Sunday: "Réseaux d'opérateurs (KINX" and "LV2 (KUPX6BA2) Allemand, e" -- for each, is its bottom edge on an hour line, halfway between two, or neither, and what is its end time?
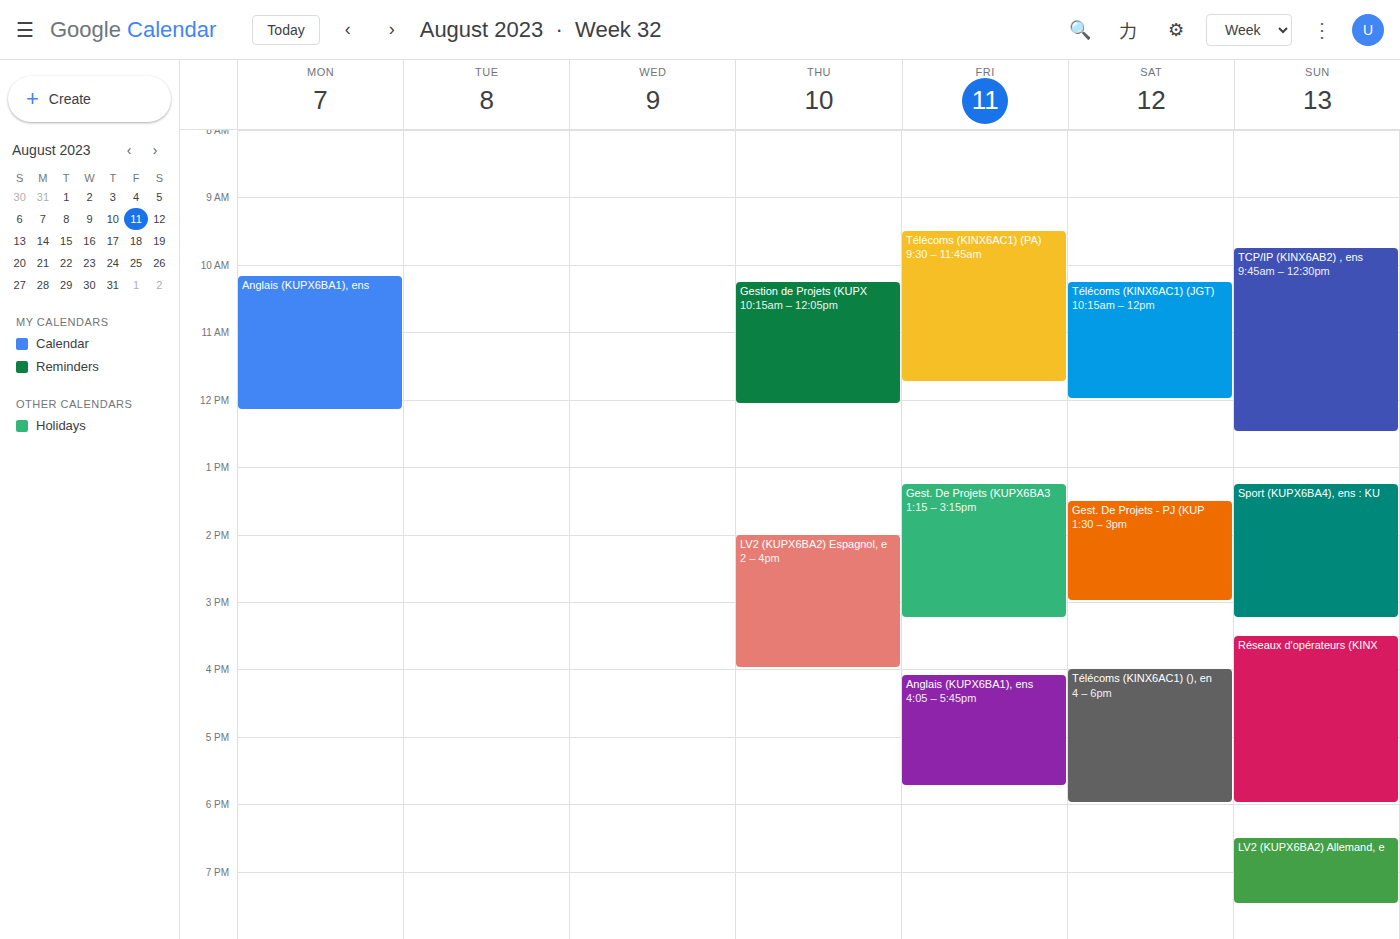
"Réseaux d'opérateurs (KINX": 6:00 PM, exactly on the 6 PM line. "LV2 (KUPX6BA2) Allemand, e": 7:30 PM, halfway between the 7 PM and 8 PM lines.